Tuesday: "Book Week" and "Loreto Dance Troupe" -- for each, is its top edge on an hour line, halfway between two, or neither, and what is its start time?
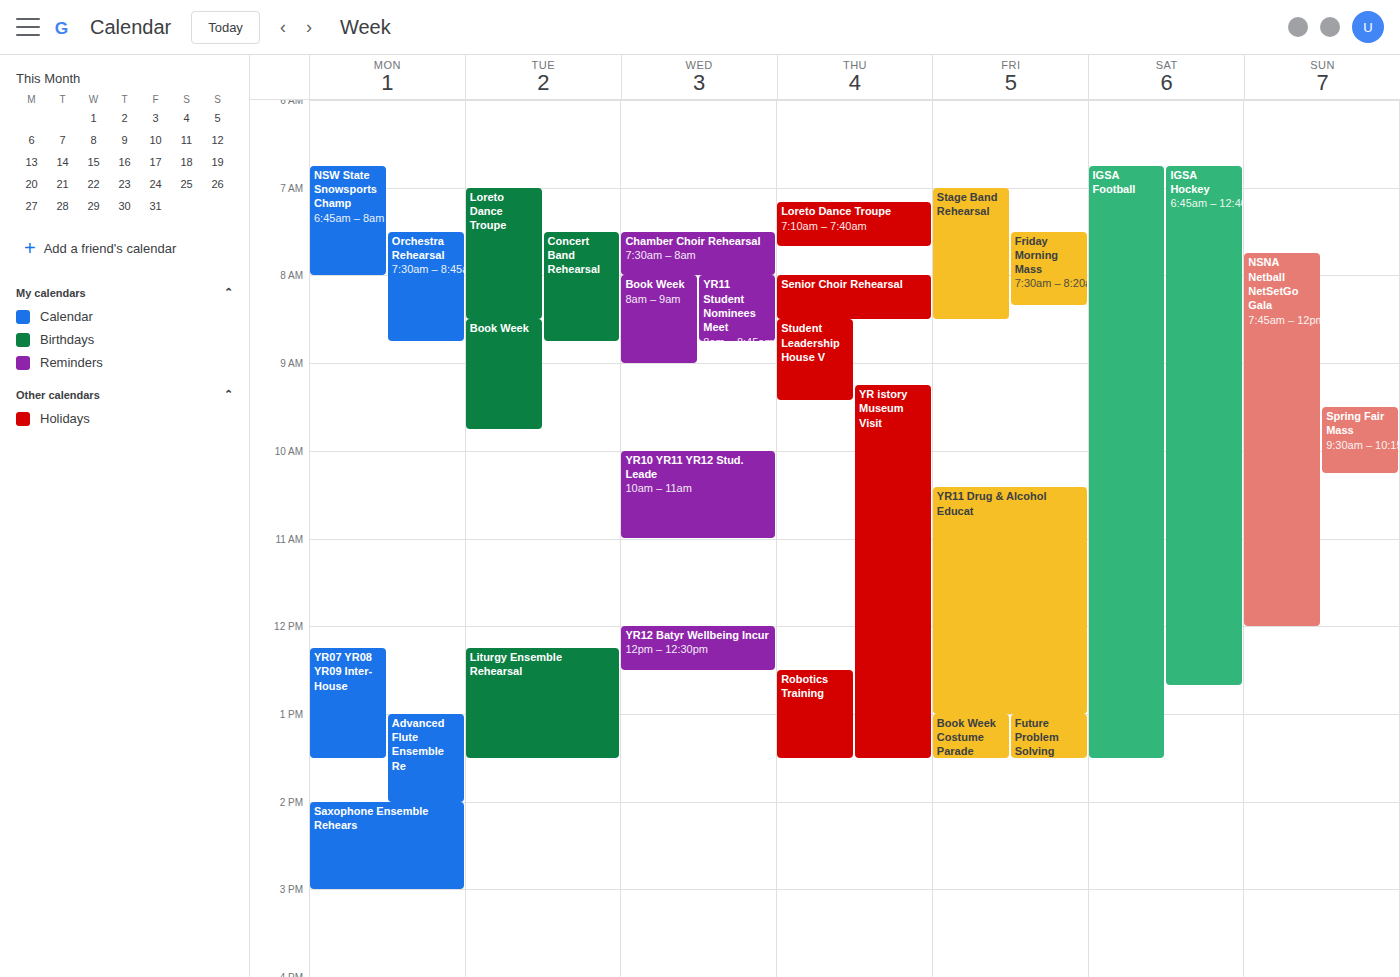
"Book Week": 8:30 AM, halfway between the 8 AM and 9 AM lines. "Loreto Dance Troupe": 7:00 AM, exactly on the 7 AM line.